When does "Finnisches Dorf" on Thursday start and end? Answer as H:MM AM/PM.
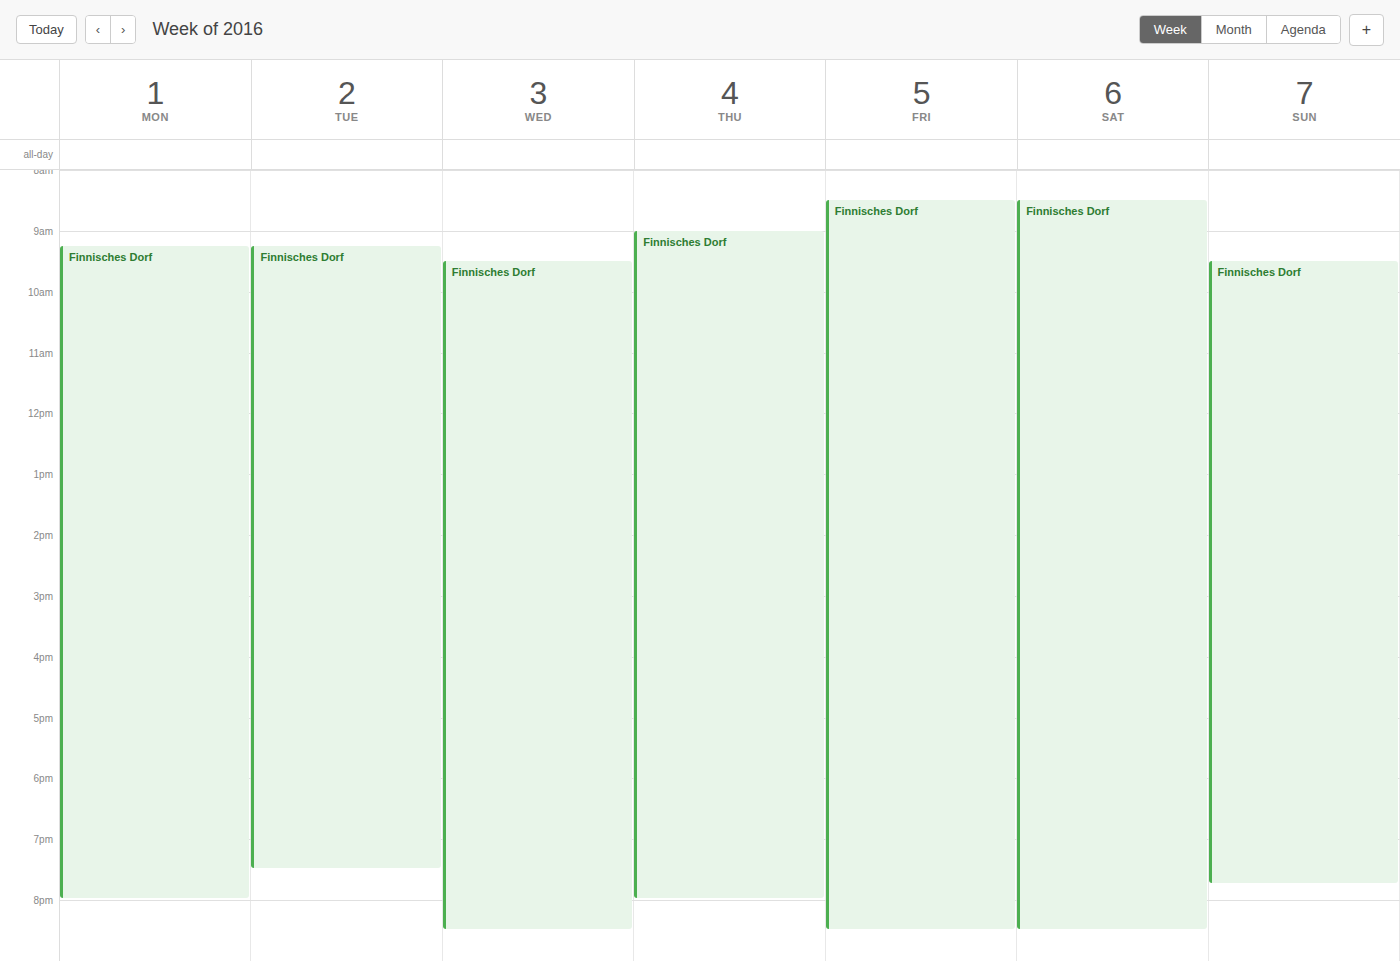
9:00 AM to 8:00 PM